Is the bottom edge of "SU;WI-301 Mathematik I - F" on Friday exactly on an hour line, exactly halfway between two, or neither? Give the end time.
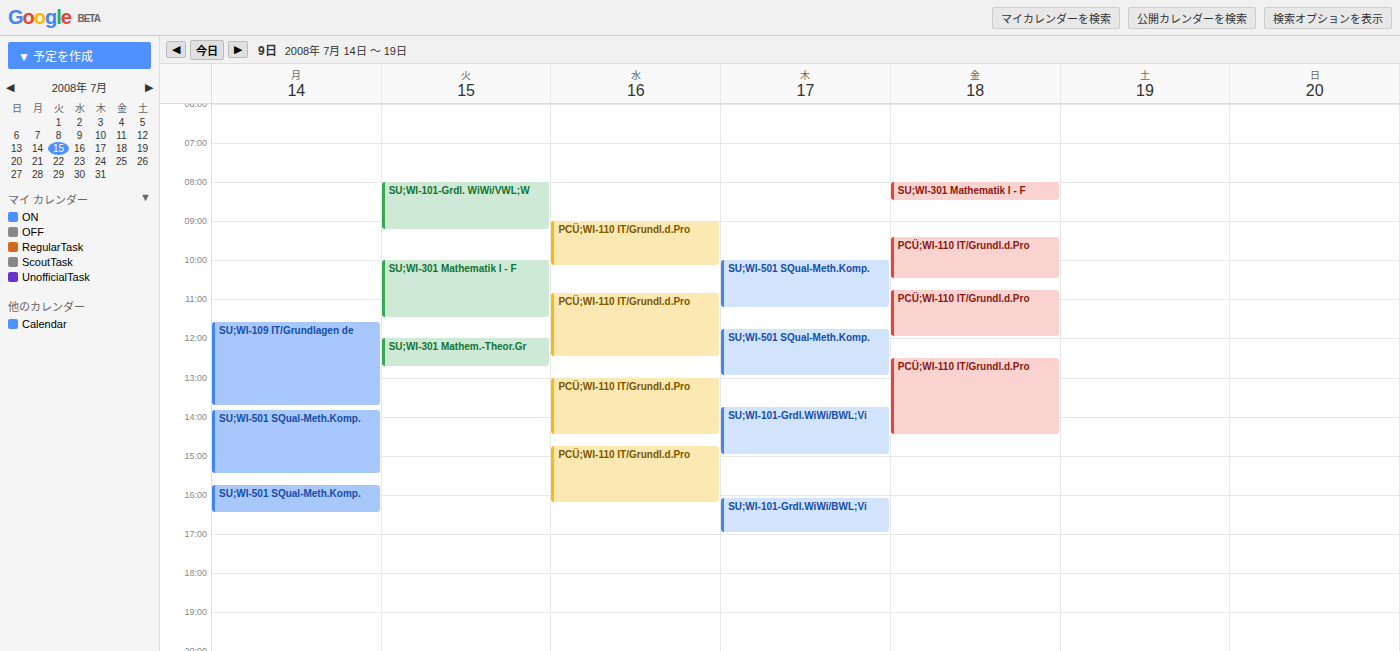
8:30 AM -- halfway between the 8 AM and 9 AM lines.